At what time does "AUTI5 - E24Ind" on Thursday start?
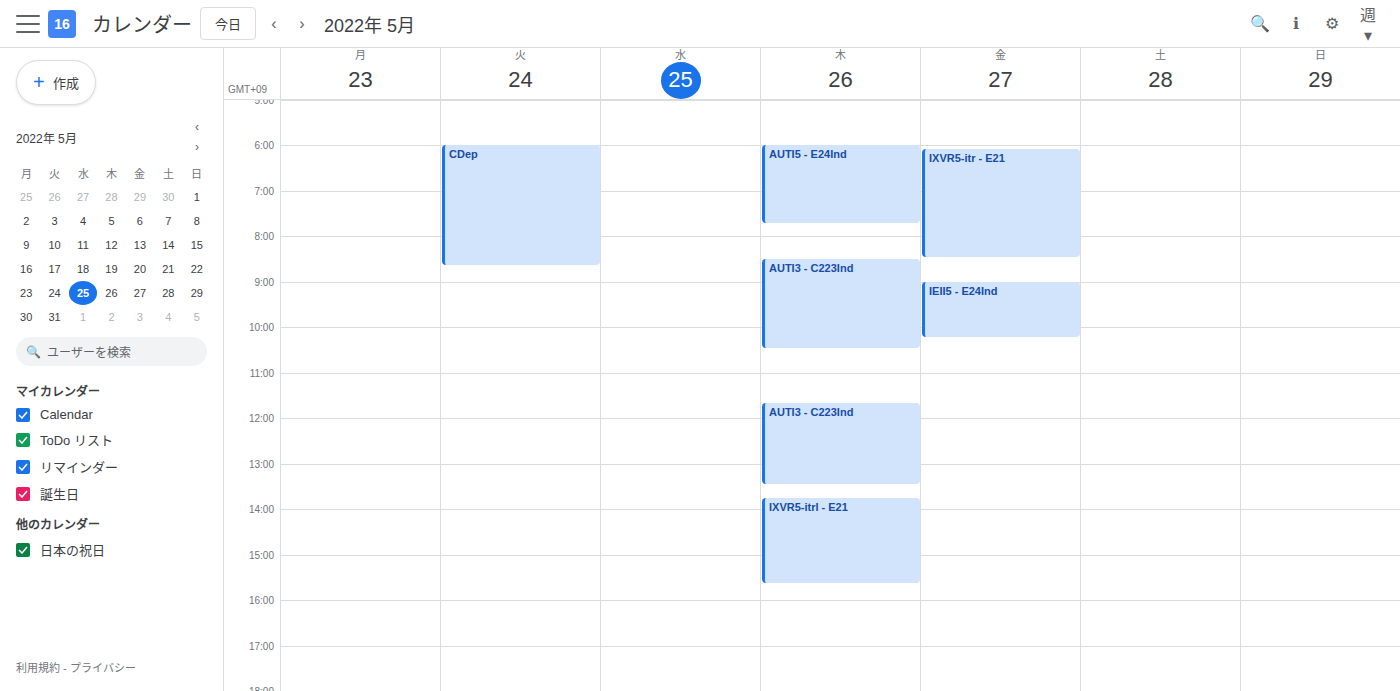
6:00 AM